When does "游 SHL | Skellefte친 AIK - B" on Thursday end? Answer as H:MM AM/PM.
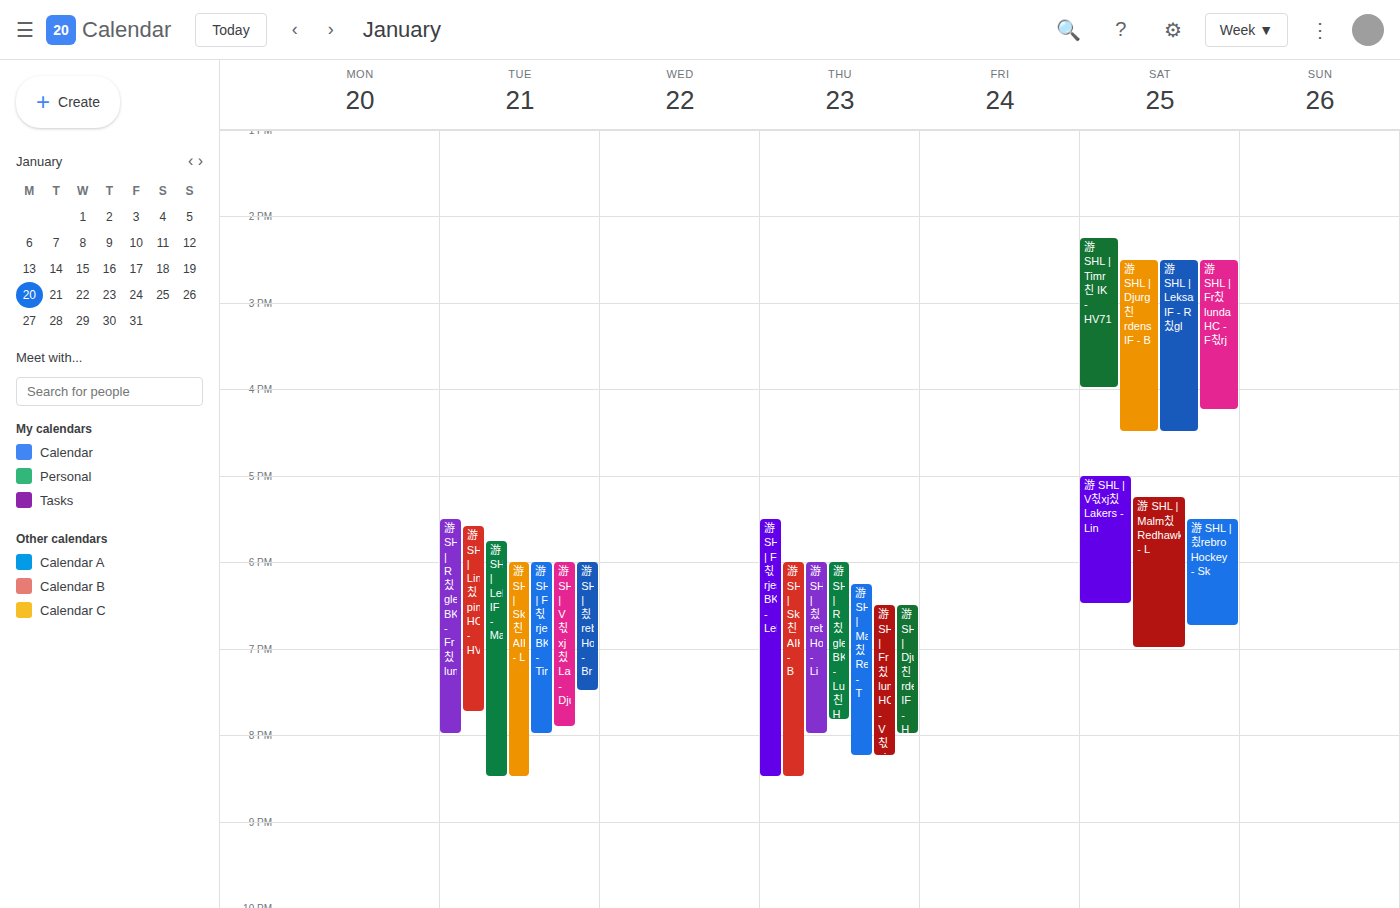
8:30 PM